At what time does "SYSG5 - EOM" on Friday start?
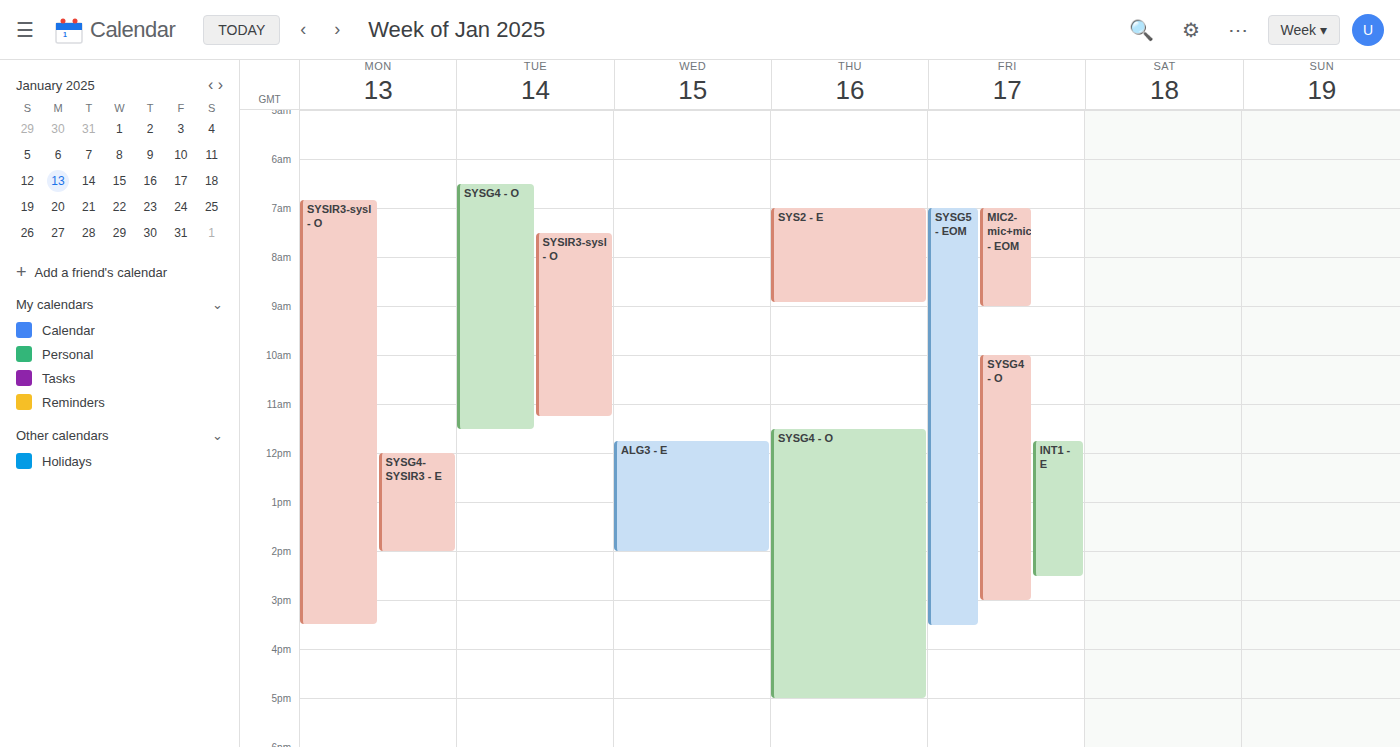
7:00 AM